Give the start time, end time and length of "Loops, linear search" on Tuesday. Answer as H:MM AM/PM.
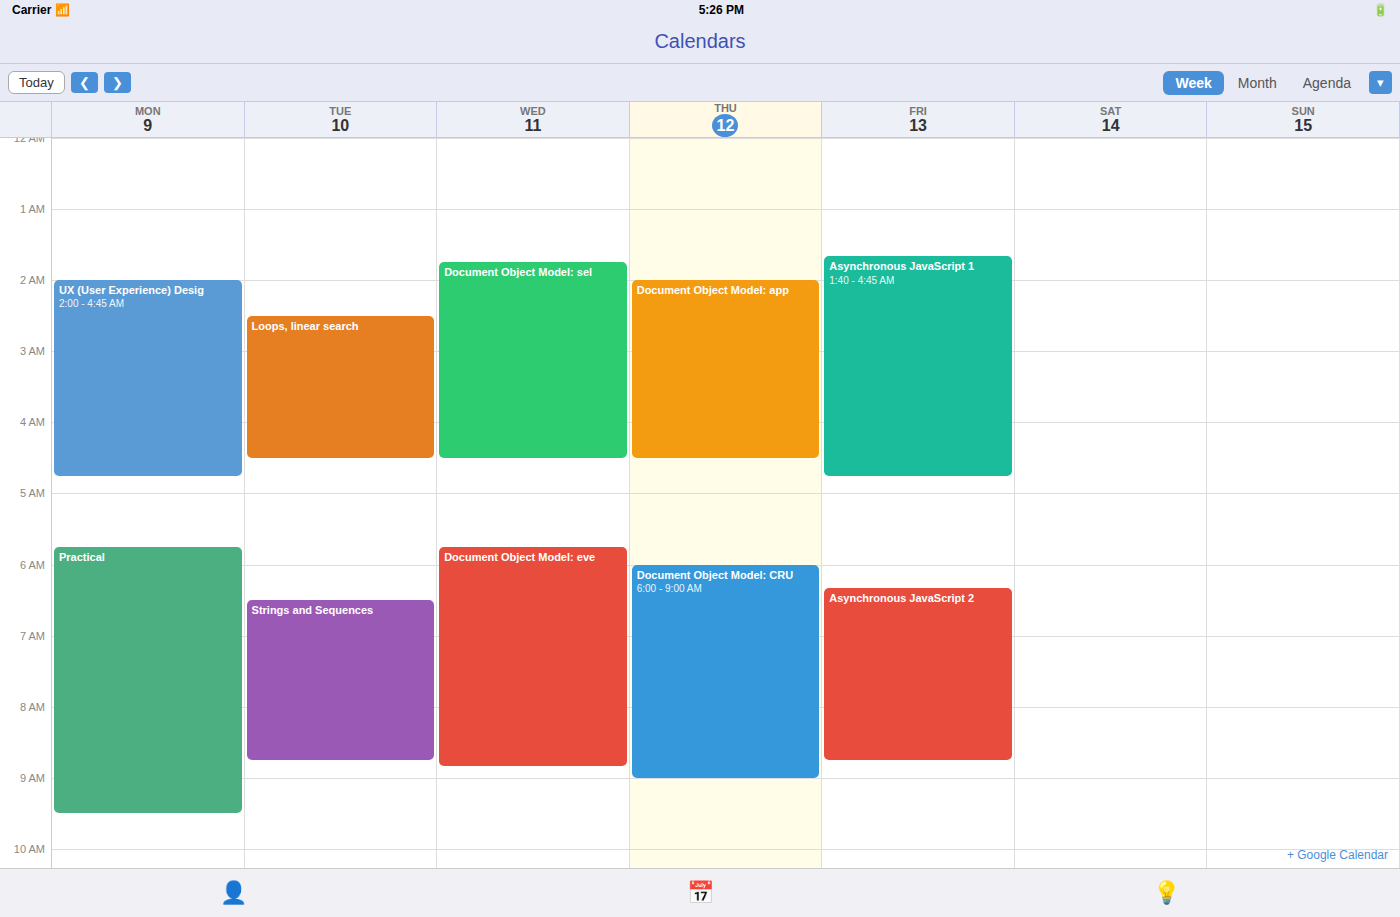
2:30 AM to 4:30 AM, 2 hours